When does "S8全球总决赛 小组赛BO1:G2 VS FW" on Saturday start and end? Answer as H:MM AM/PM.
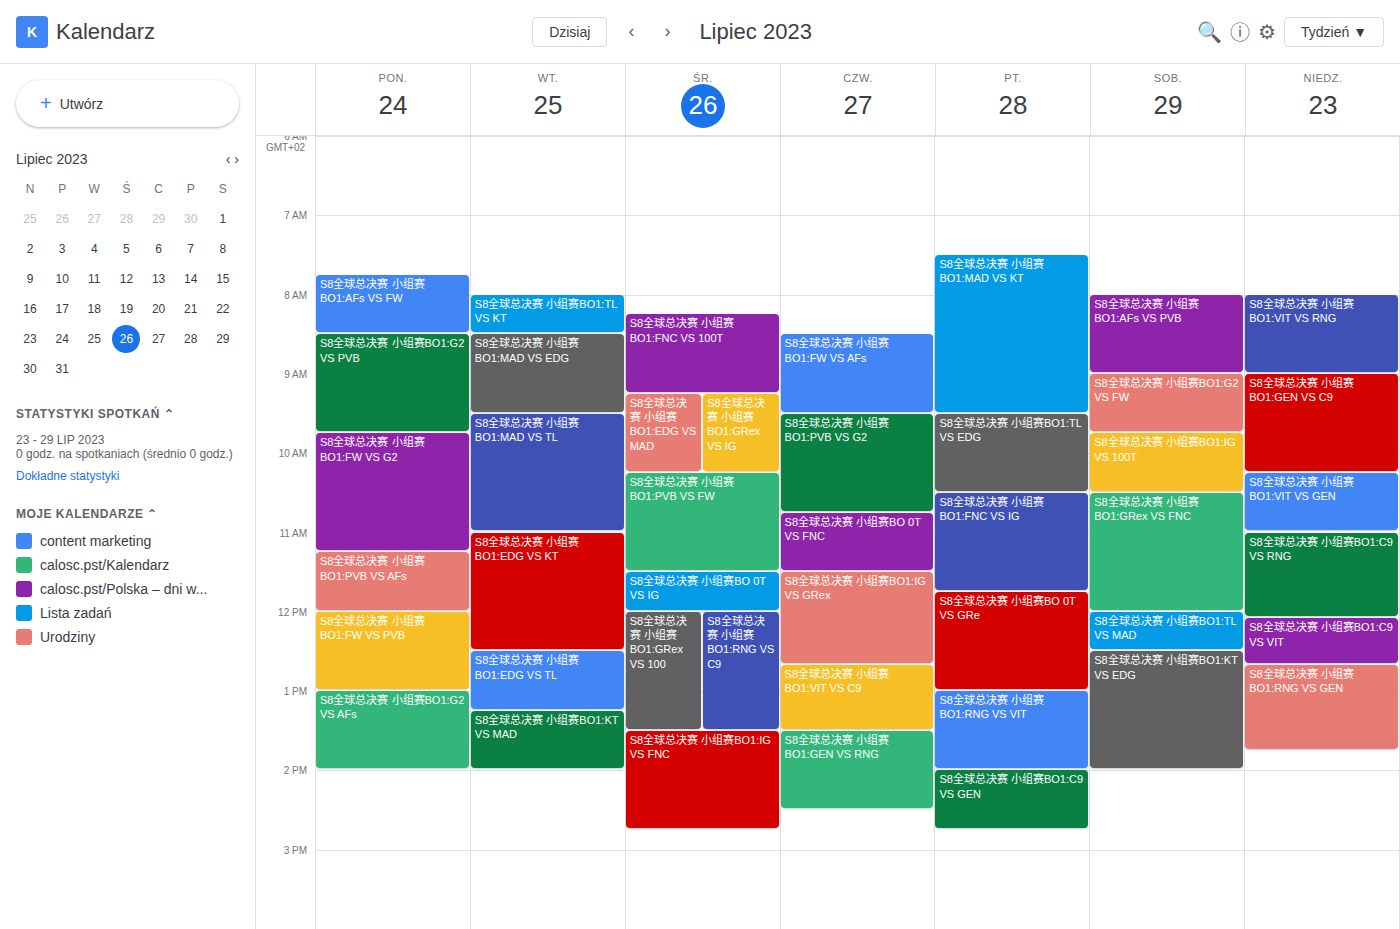
9:00 AM to 9:45 AM